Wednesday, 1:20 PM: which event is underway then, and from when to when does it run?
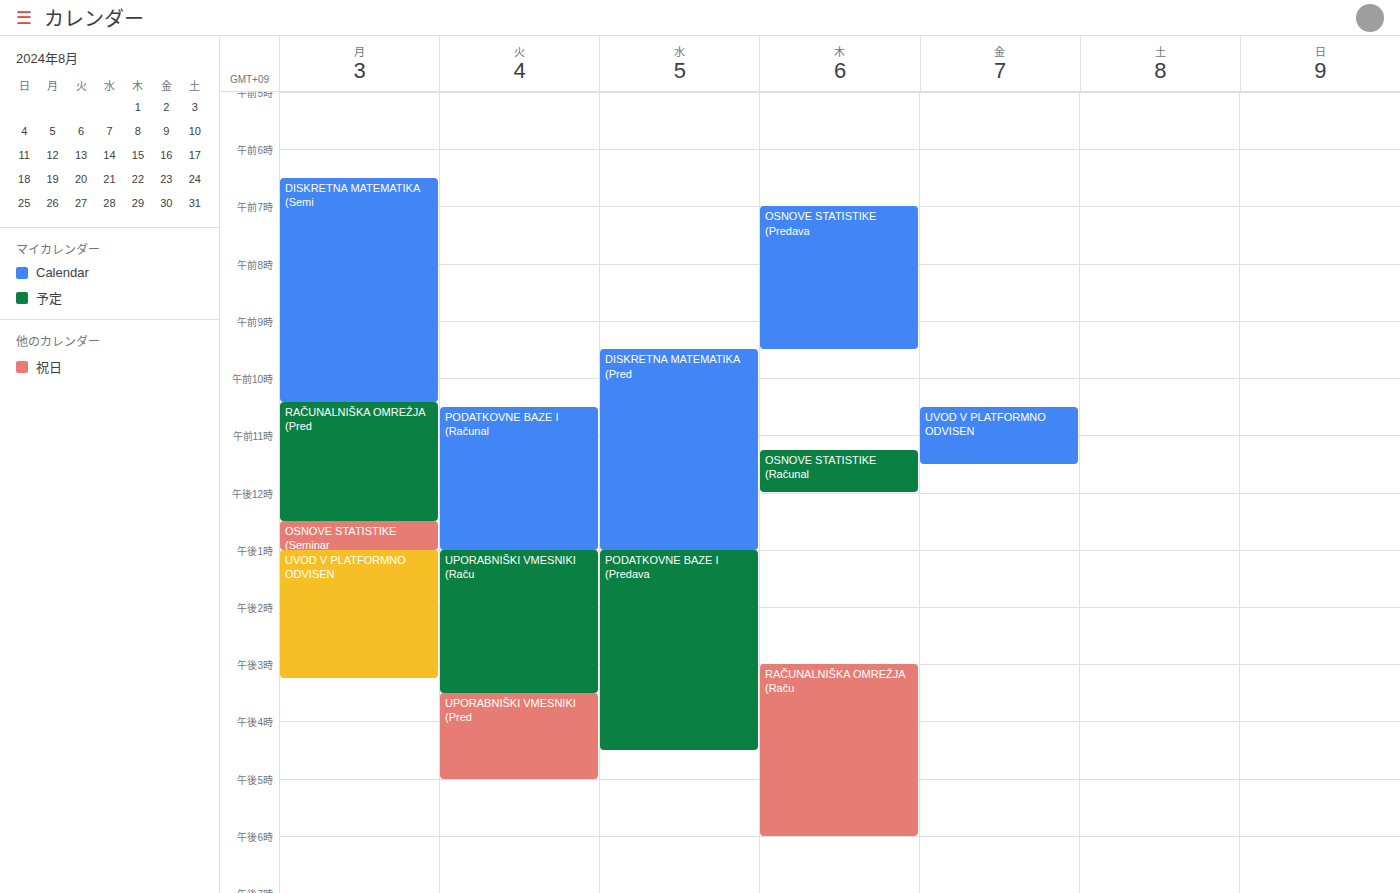
"PODATKOVNE BAZE I (Predava", 1:00 PM to 4:30 PM